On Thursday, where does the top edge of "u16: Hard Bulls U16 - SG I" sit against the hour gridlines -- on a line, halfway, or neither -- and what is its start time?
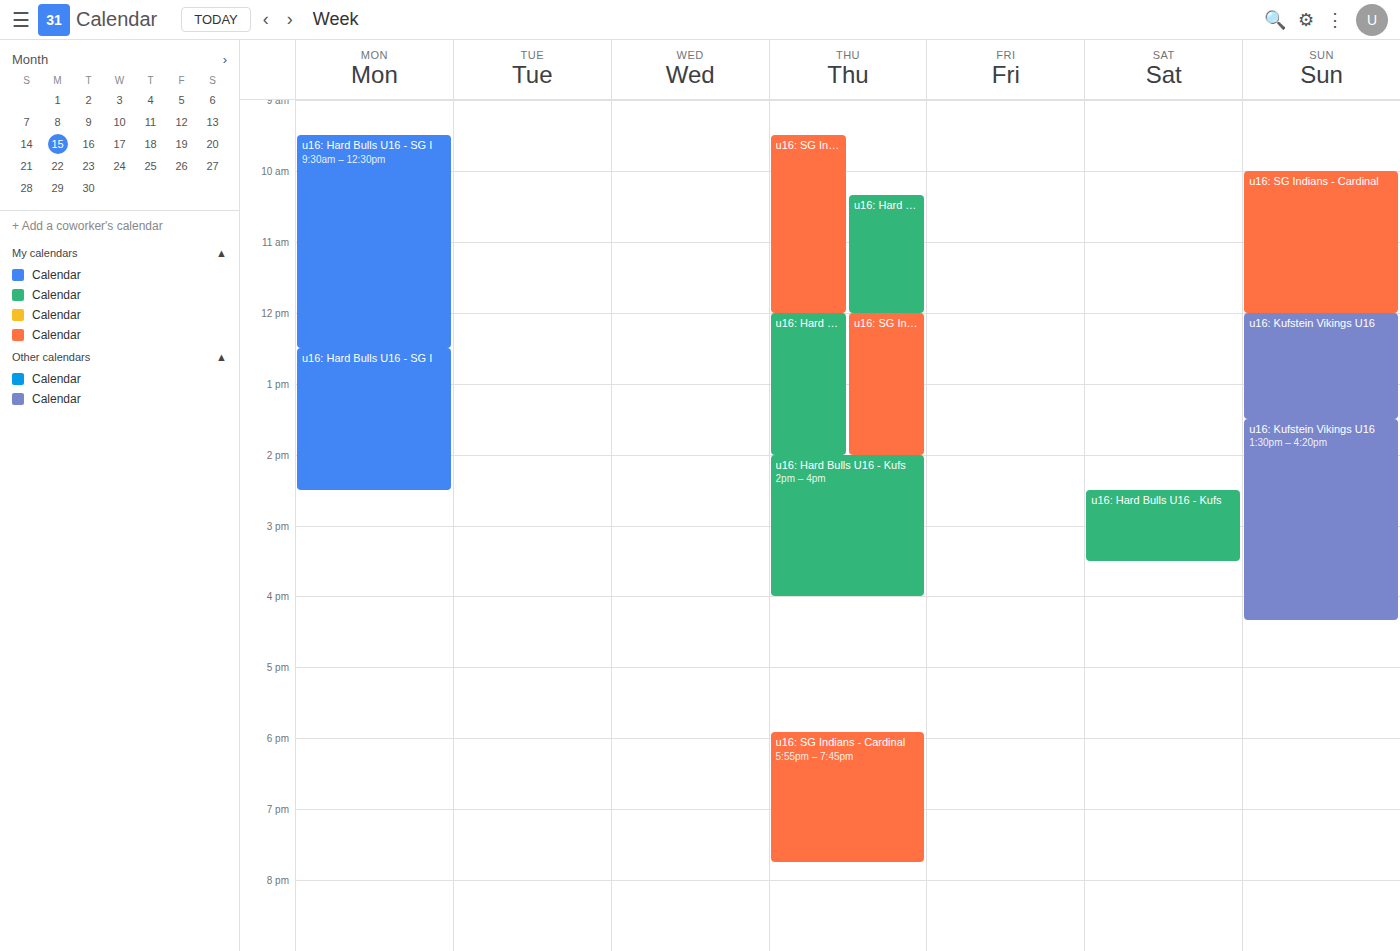
10:20 AM -- neither: 20 minutes below the 10 AM line and 40 minutes above the 11 AM line.